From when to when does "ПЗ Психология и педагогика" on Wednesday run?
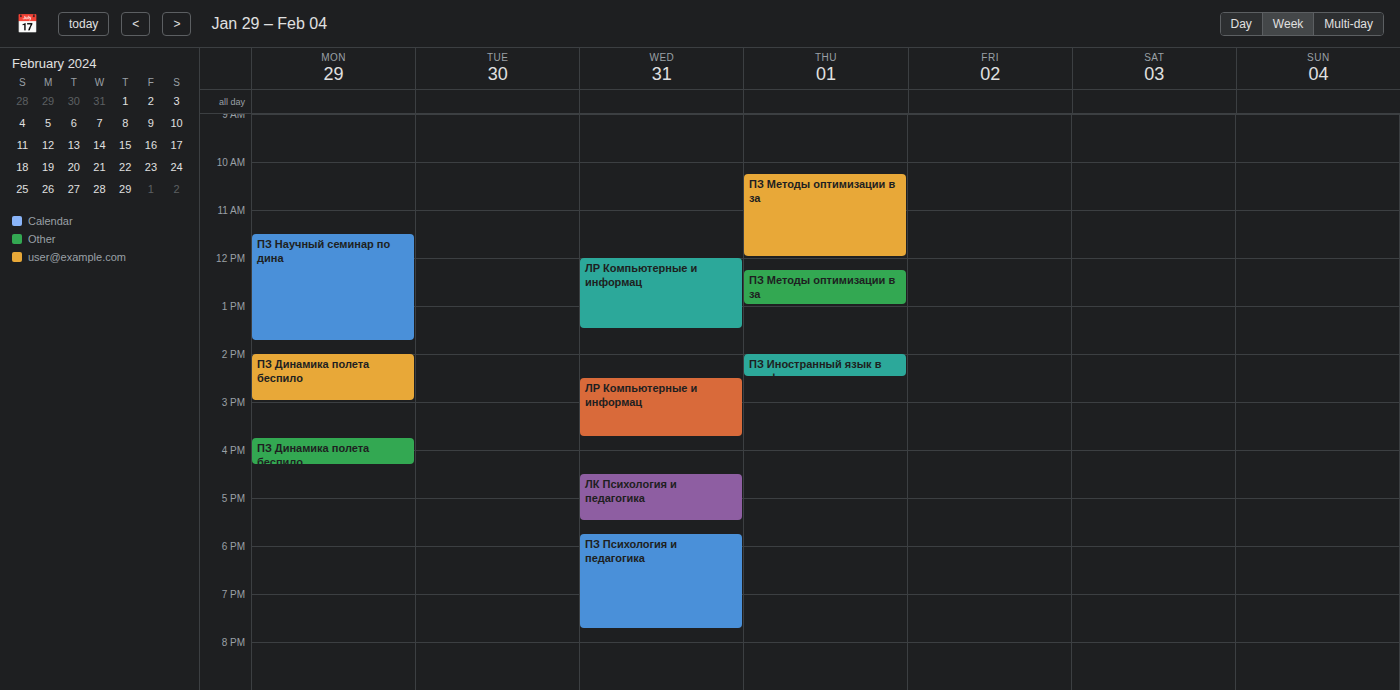
5:45 PM to 7:45 PM